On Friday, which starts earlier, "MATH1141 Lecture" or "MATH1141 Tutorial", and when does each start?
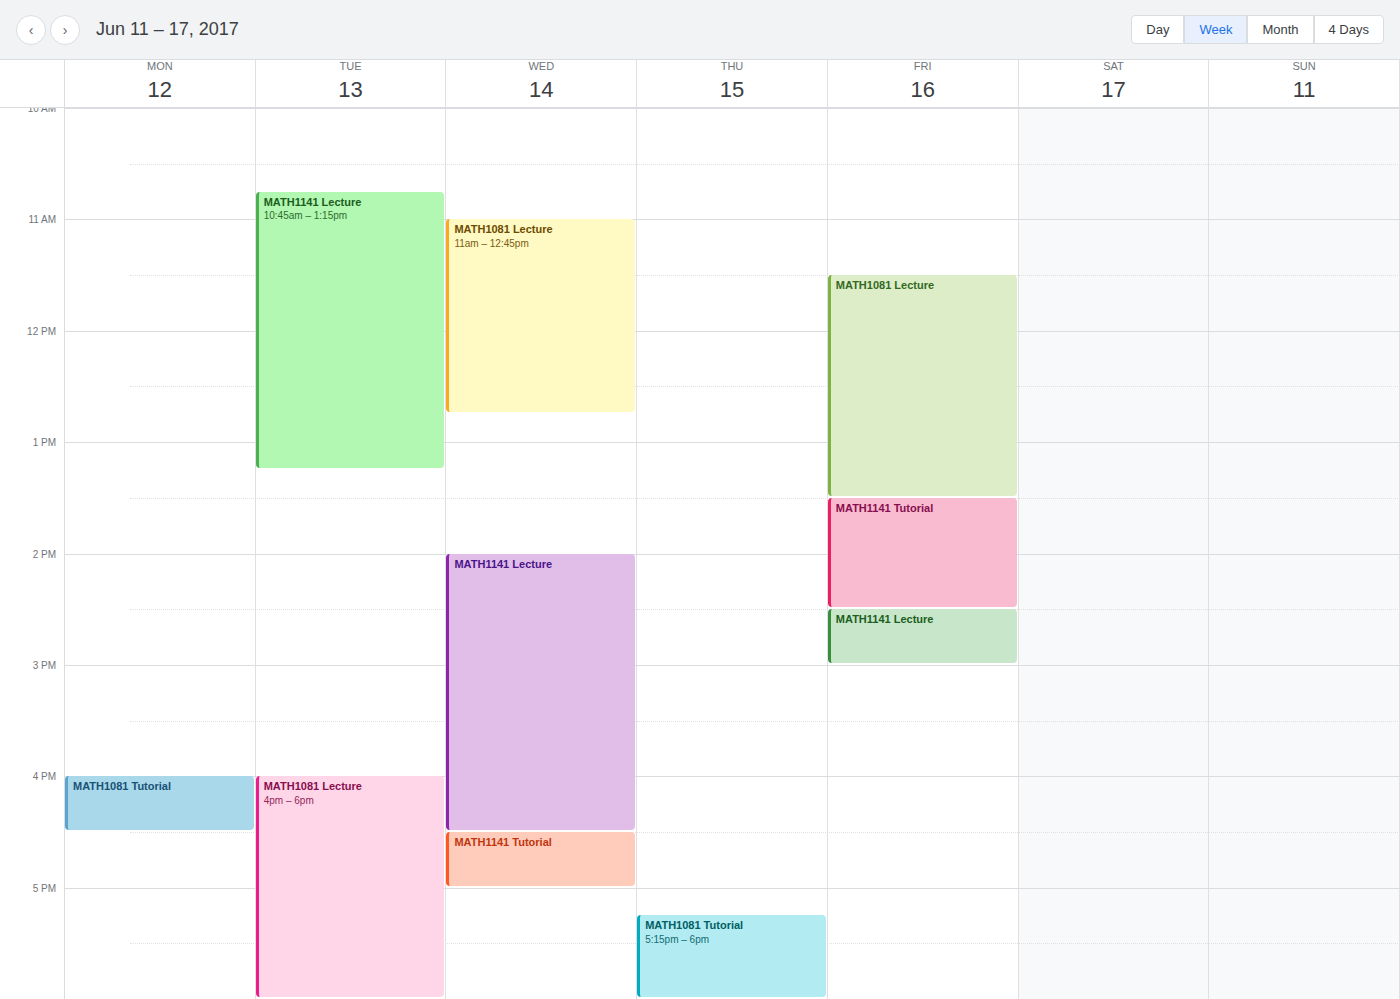
"MATH1141 Tutorial" 1:30 PM; "MATH1141 Lecture" 2:30 PM.